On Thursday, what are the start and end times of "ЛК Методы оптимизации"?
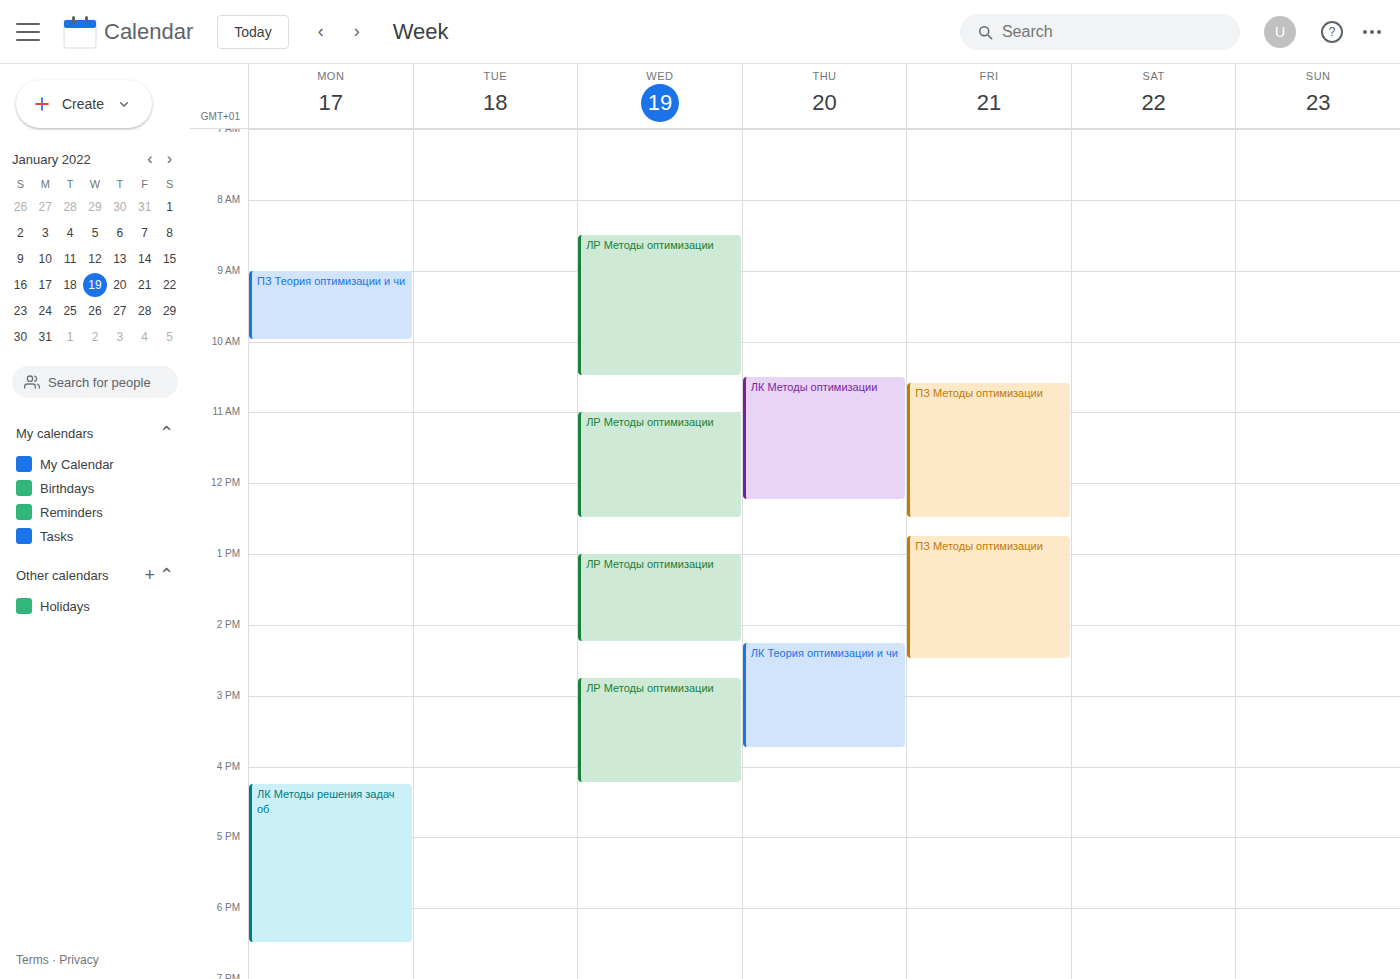
10:30 AM to 12:15 PM